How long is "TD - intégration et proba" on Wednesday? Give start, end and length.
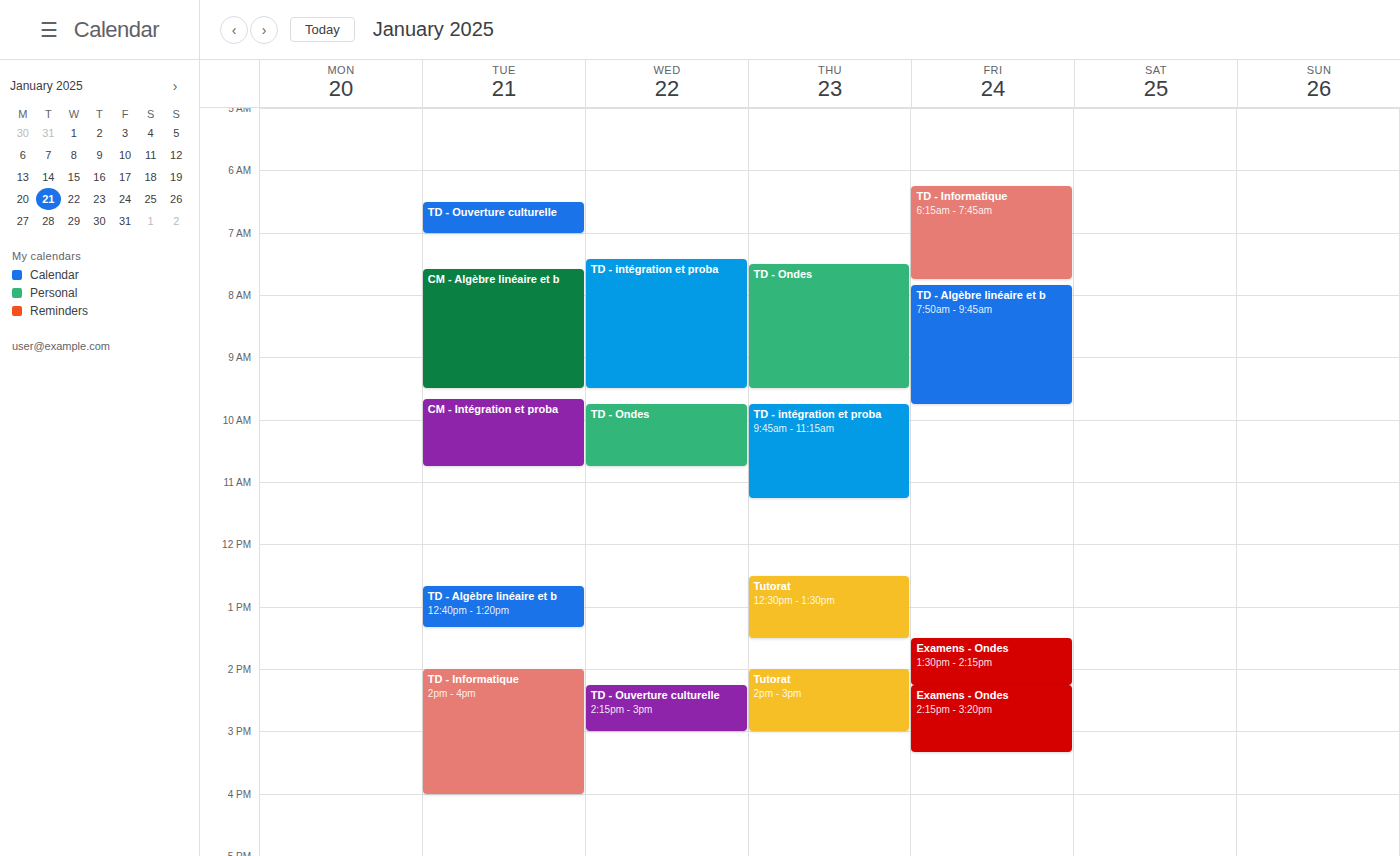
7:25 AM to 9:30 AM, 2 hours 5 minutes